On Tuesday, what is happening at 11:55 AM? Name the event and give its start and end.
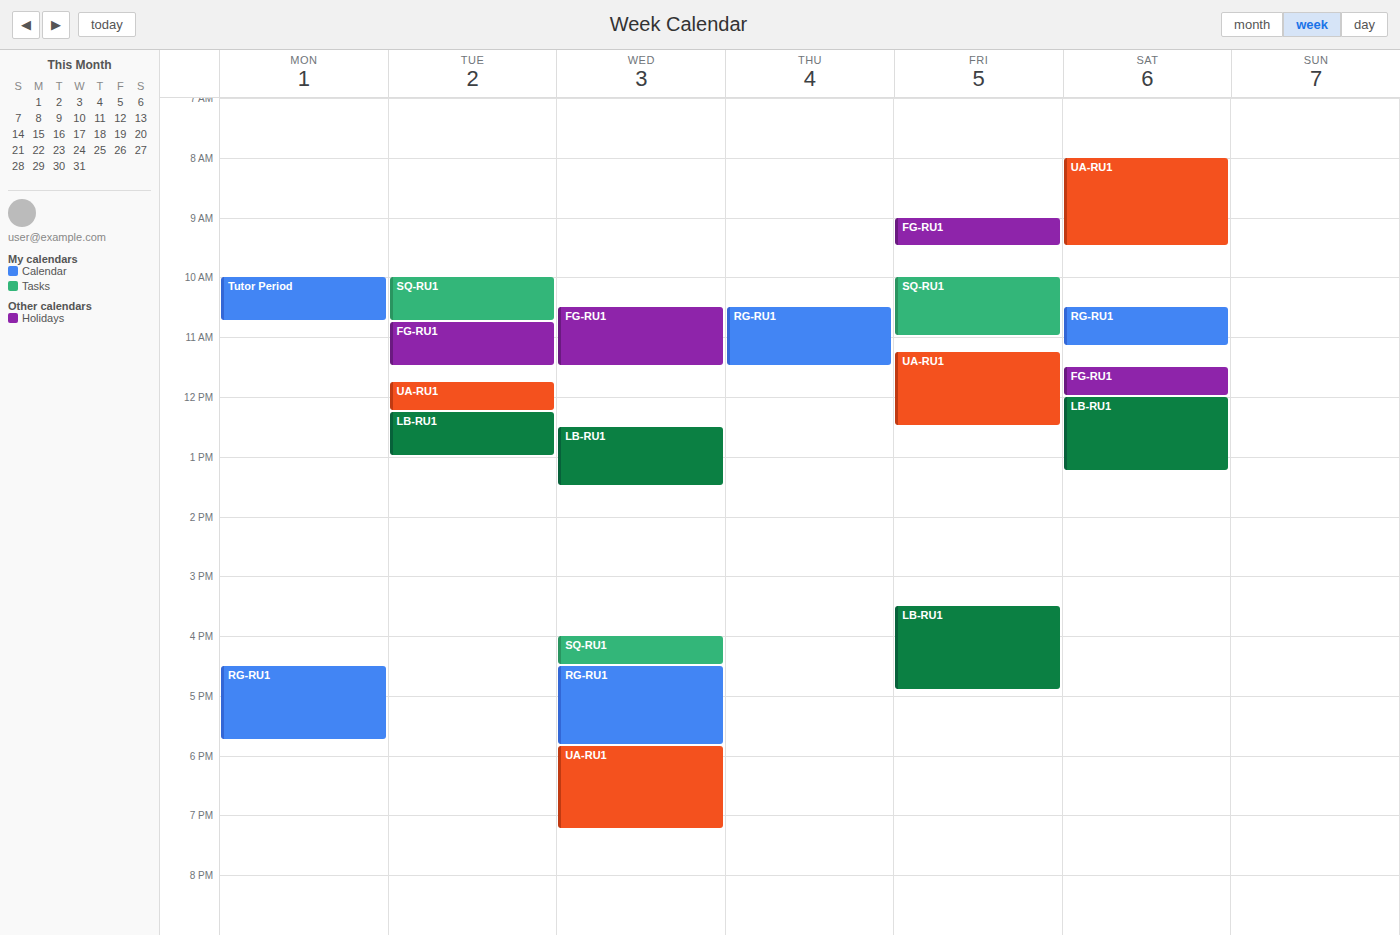
"UA-RU1", 11:45 AM to 12:15 PM